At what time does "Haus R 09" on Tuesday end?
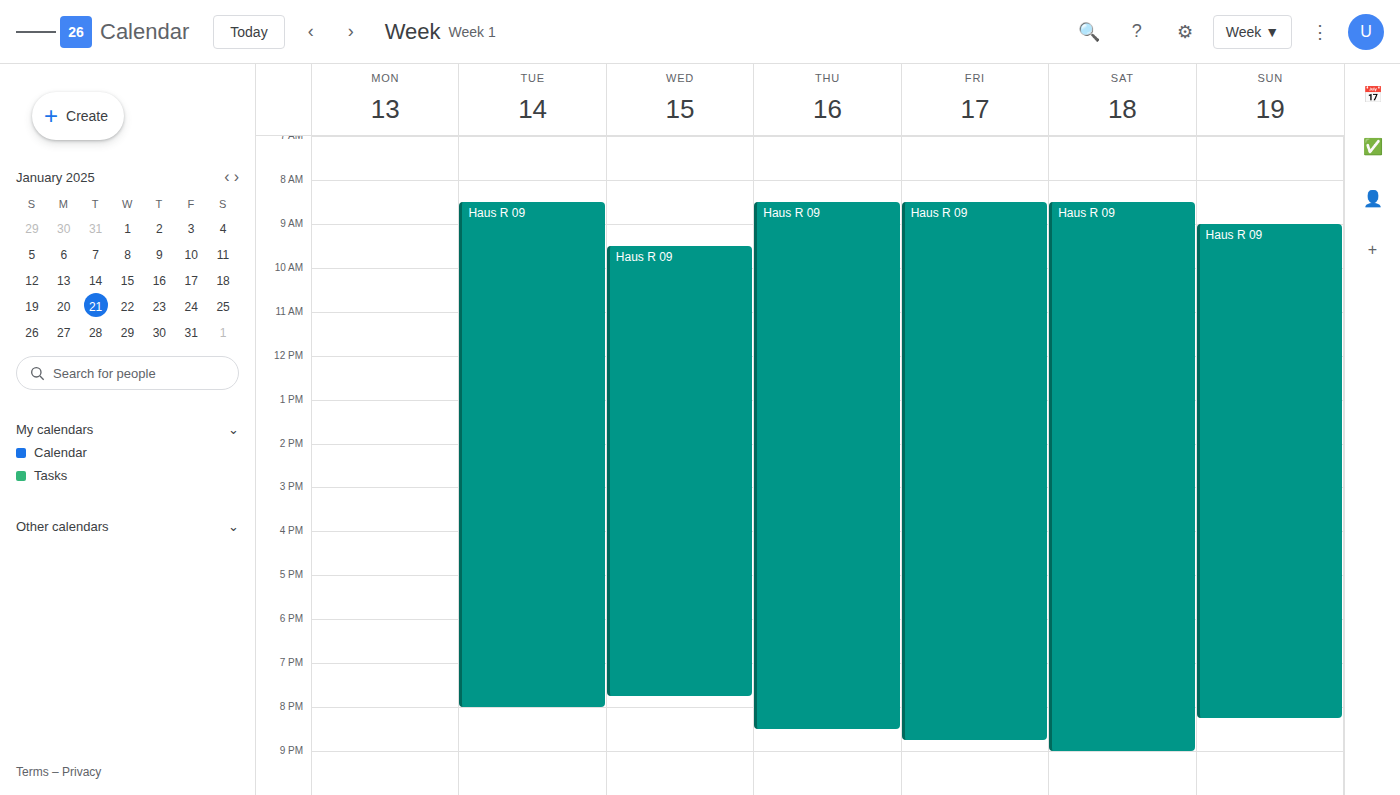
8:00 PM